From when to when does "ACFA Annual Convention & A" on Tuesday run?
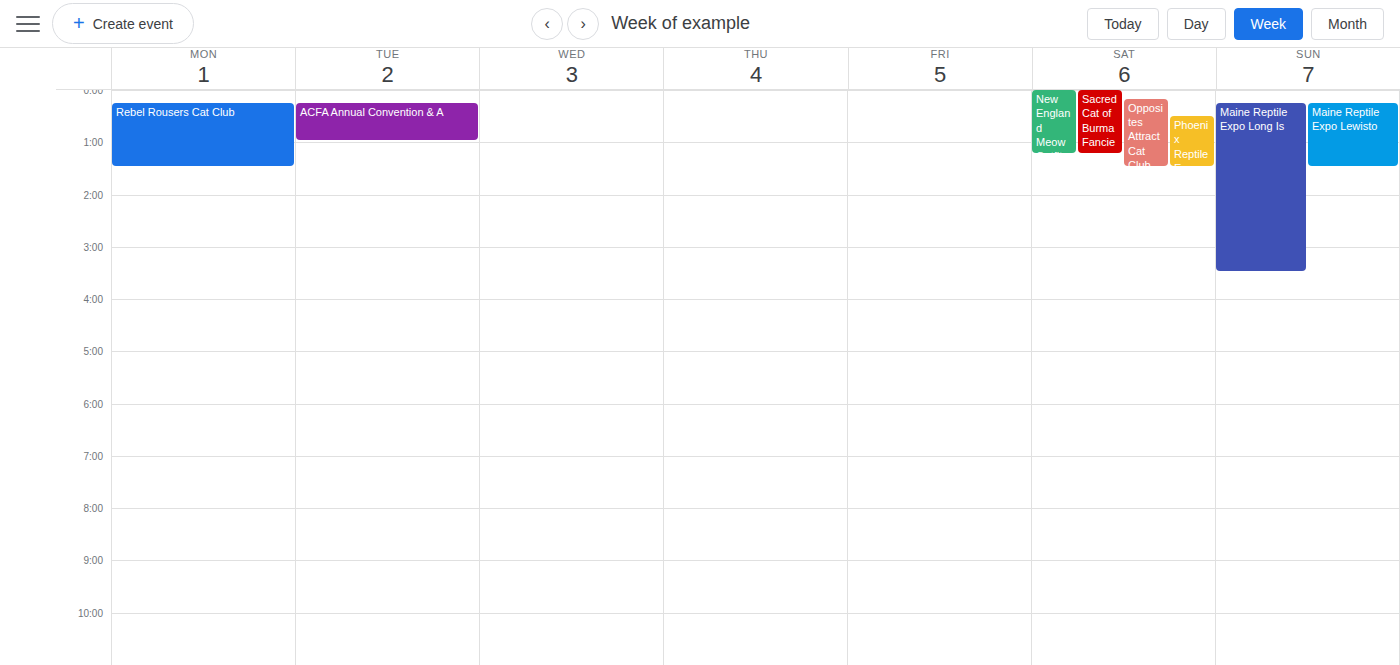
00:15 to 01:00